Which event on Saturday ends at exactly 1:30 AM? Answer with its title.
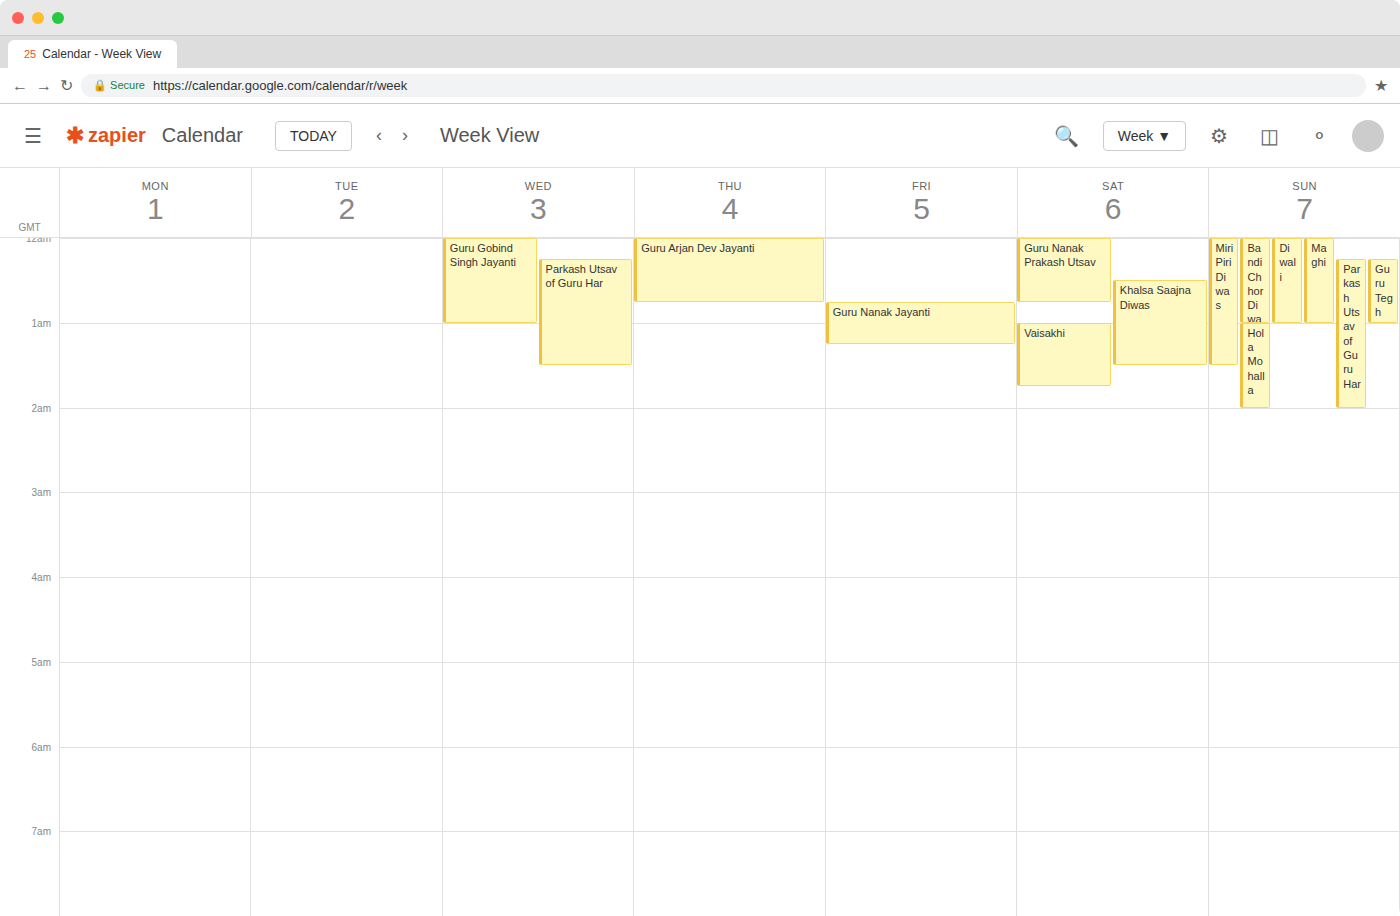
"Khalsa Saajna Diwas"